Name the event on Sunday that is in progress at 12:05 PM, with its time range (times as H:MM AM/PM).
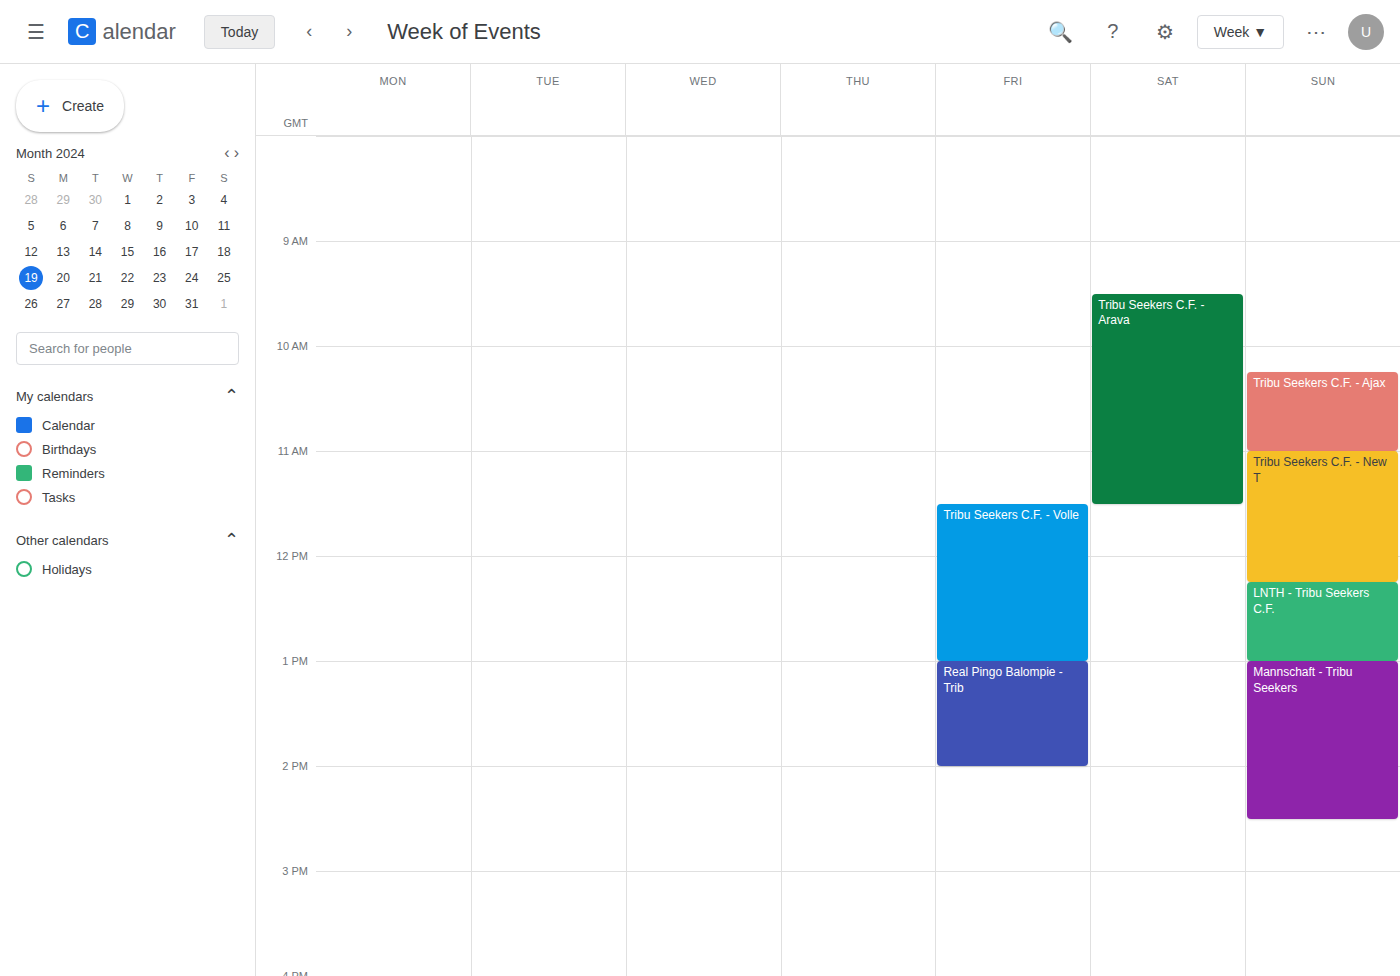
"Tribu Seekers C.F. - New T", 11:00 AM to 12:15 PM